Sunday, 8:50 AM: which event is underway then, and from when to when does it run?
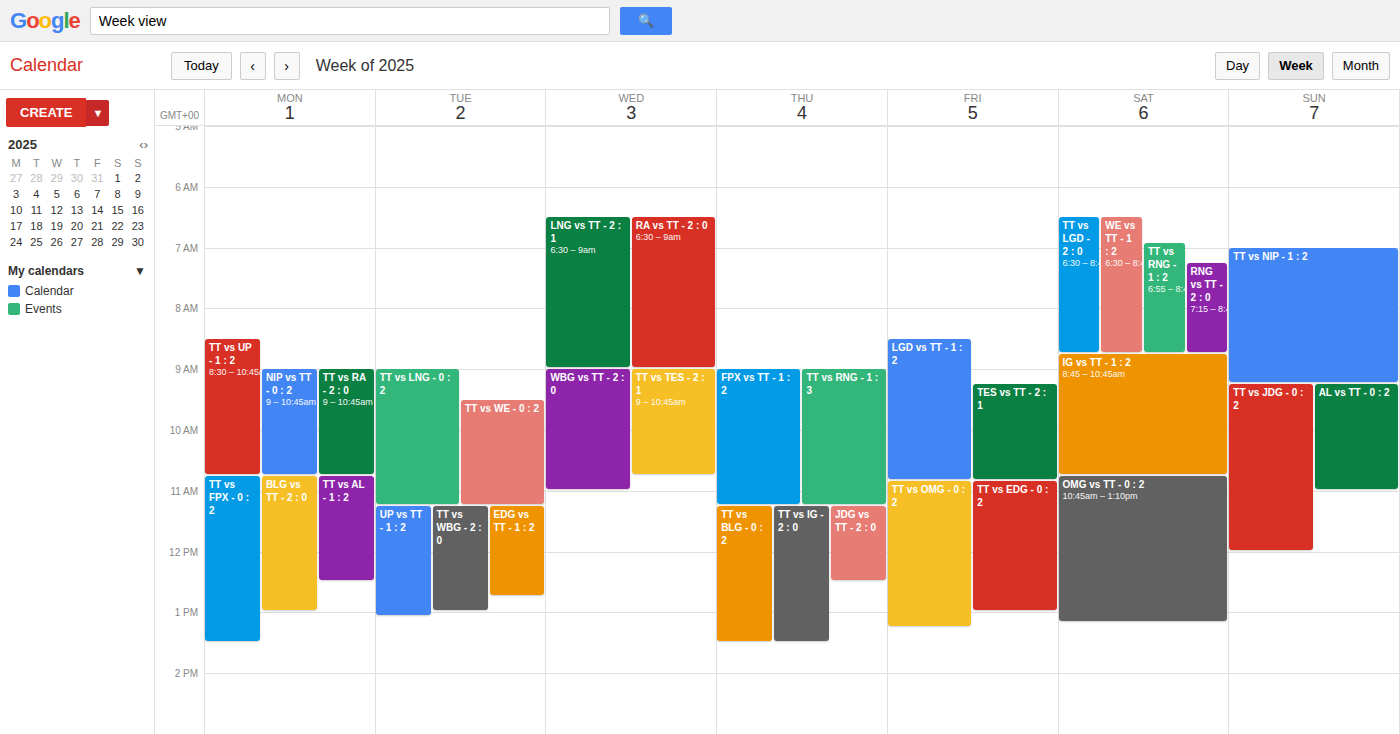
"TT vs NIP - 1 : 2", 7:00 AM to 9:15 AM